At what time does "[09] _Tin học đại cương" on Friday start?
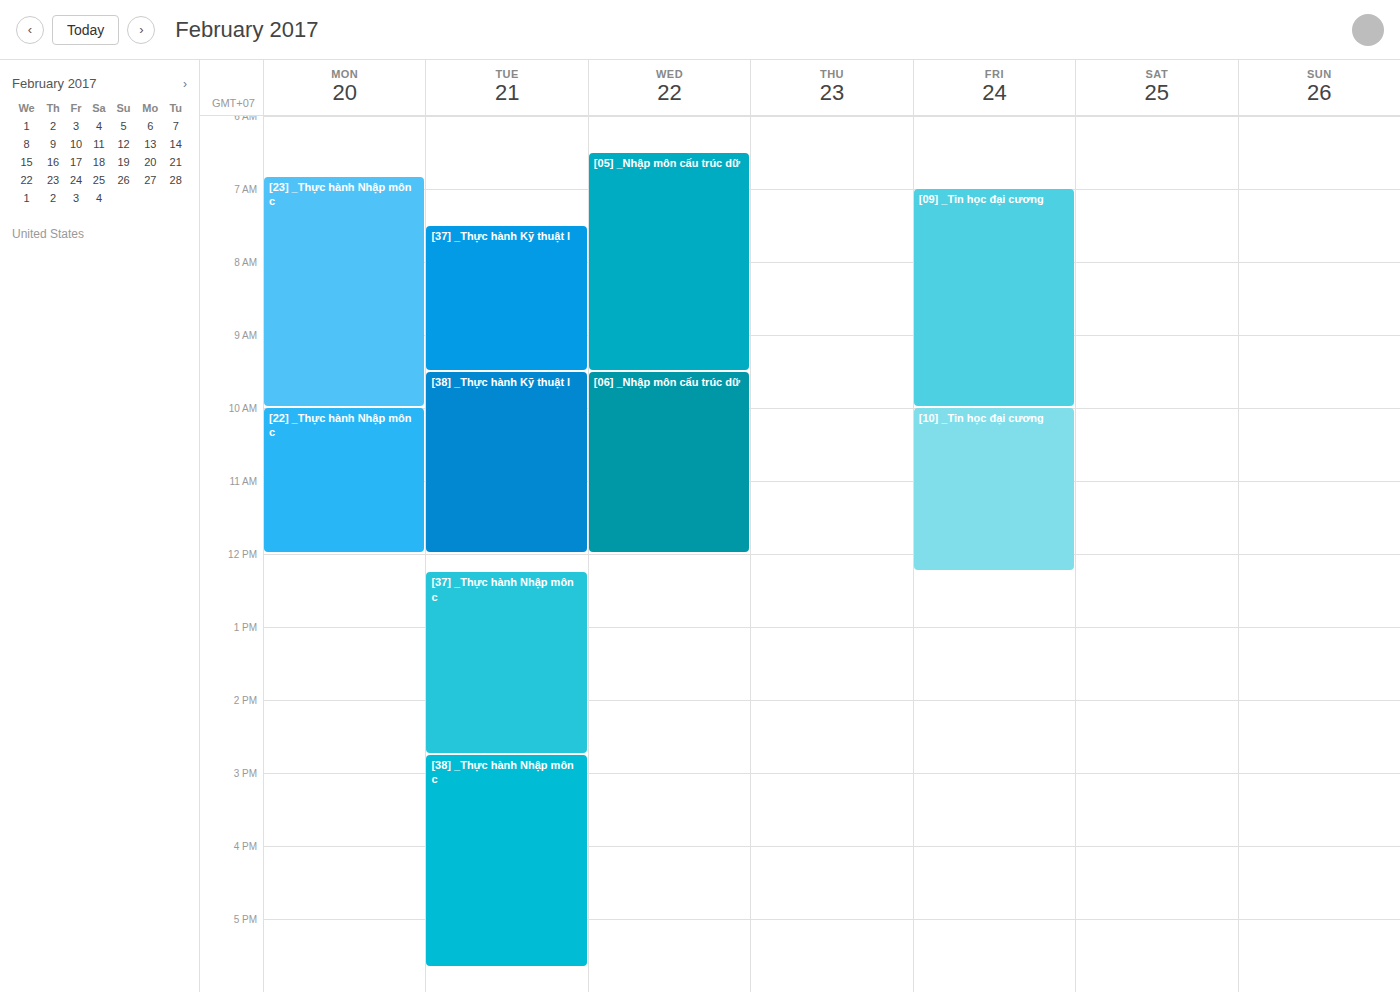
7:00 AM